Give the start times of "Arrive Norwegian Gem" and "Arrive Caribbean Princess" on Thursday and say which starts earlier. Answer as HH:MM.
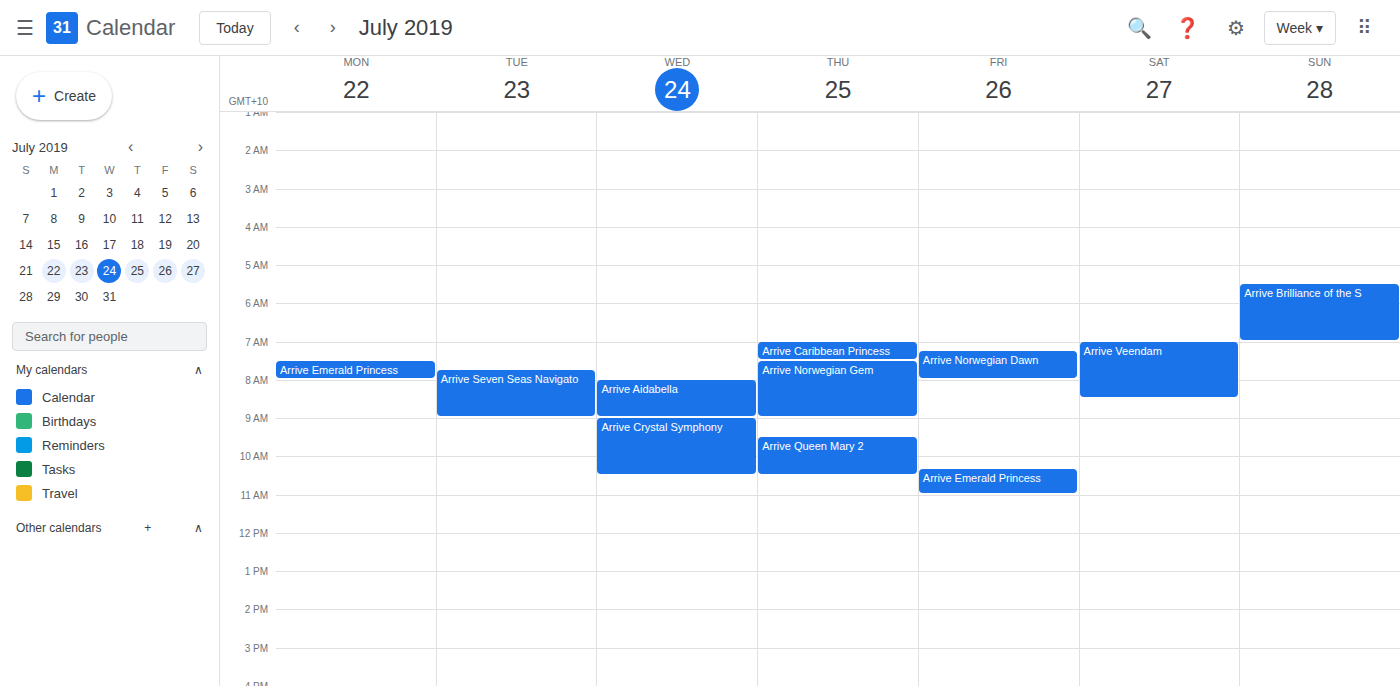
"Arrive Caribbean Princess" 07:00; "Arrive Norwegian Gem" 07:30.